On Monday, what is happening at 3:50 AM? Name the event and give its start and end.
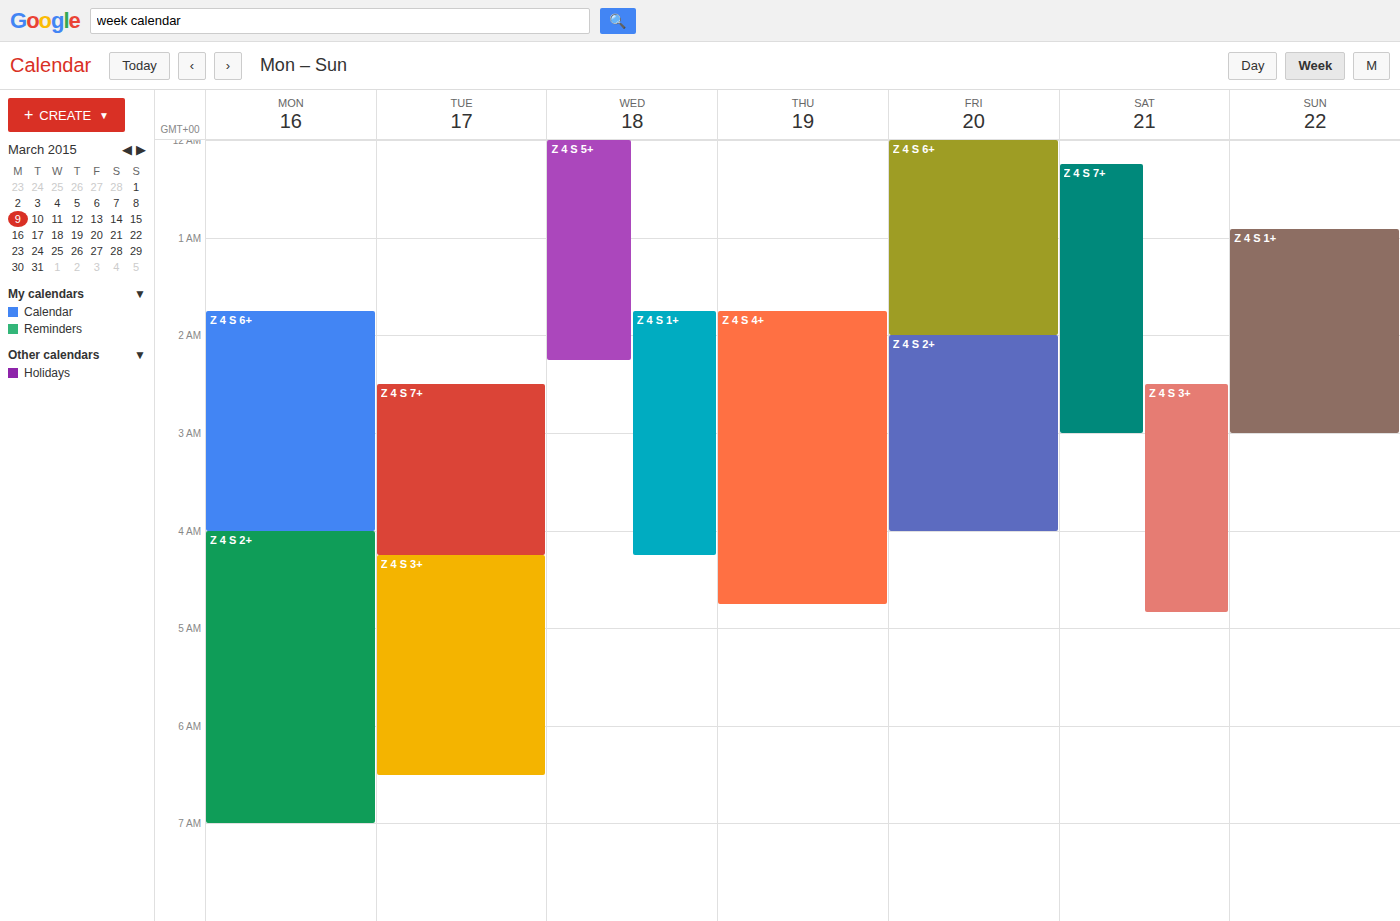
"Z 4 S 6+", 1:45 AM to 4:00 AM